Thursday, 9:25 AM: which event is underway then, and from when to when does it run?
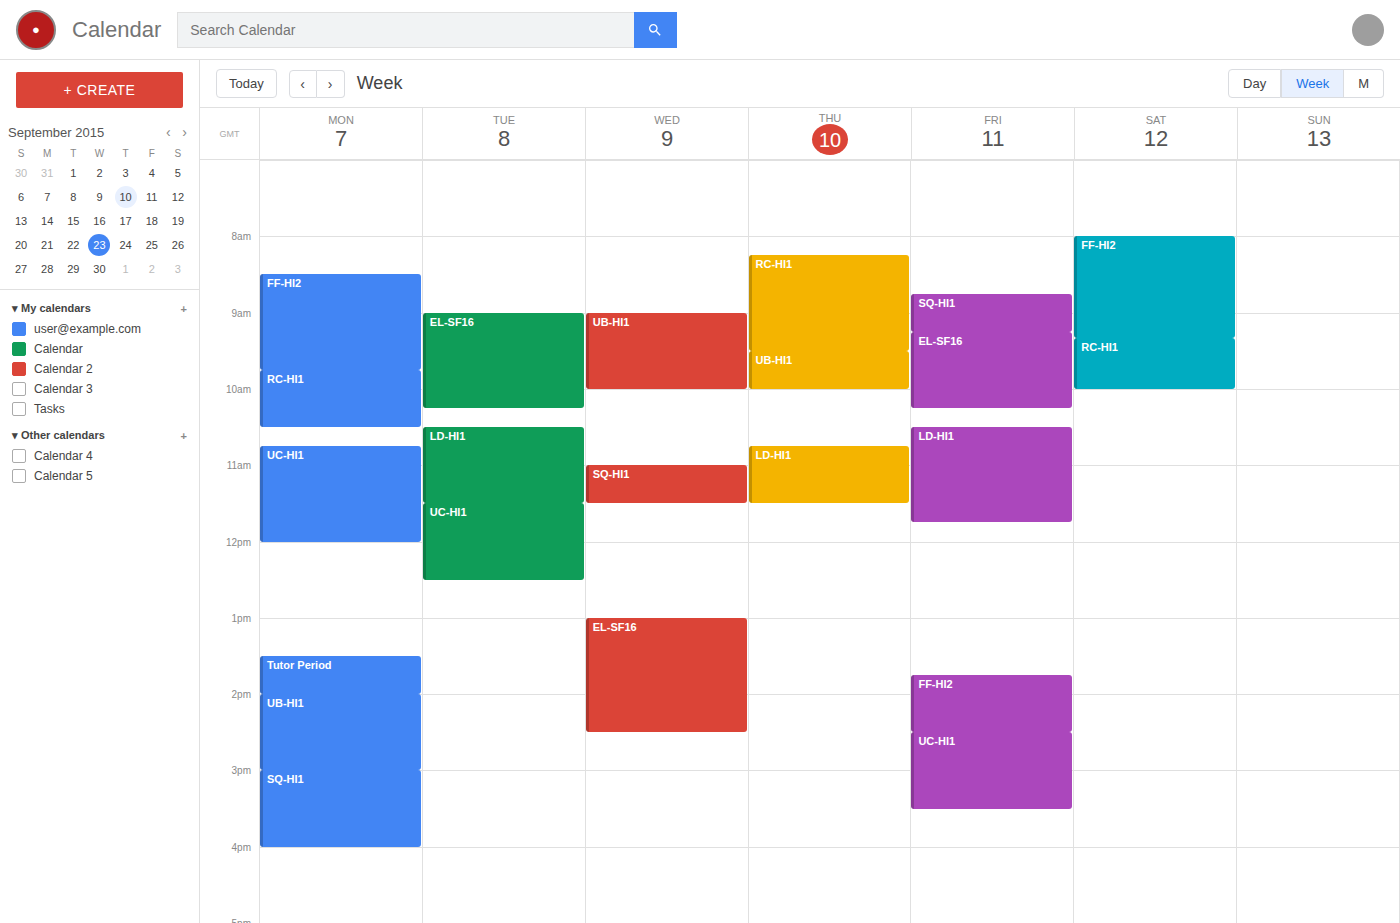
"RC-HI1", 8:15 AM to 9:30 AM